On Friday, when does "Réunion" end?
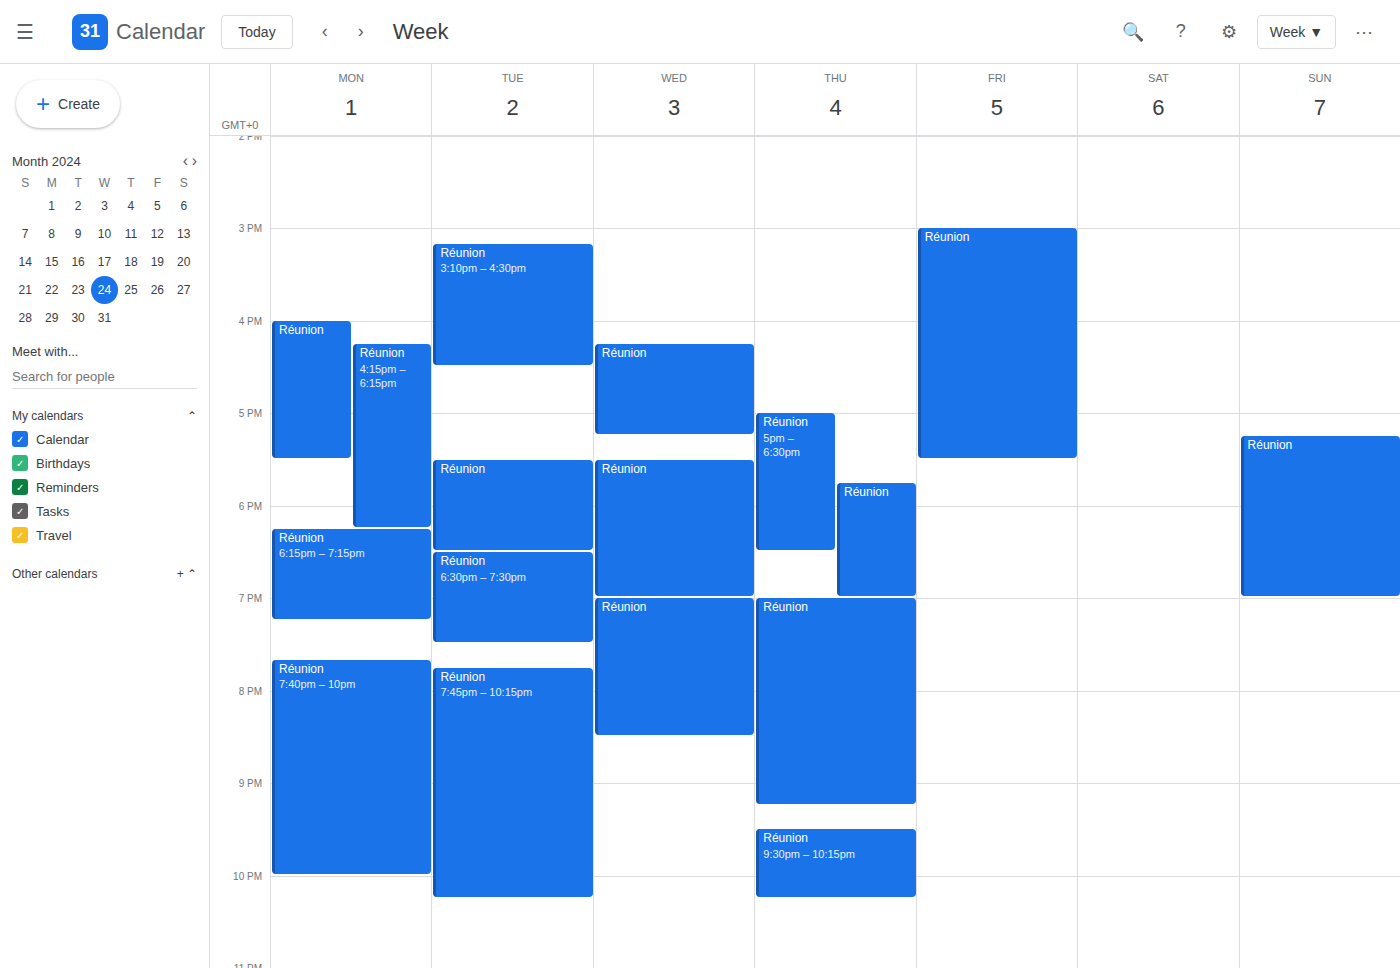
5:30 PM